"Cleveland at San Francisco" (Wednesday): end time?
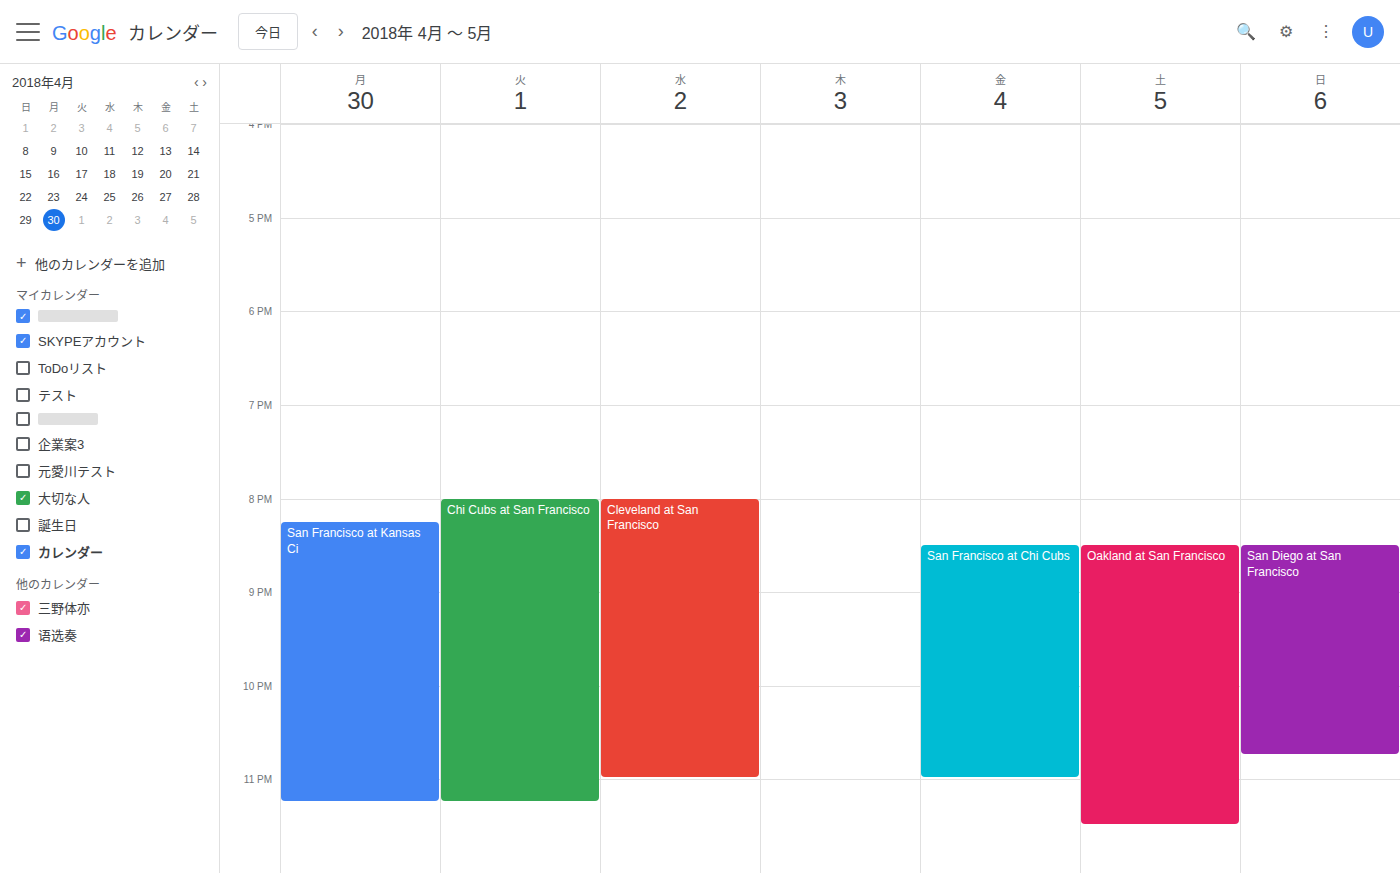
11:00 PM